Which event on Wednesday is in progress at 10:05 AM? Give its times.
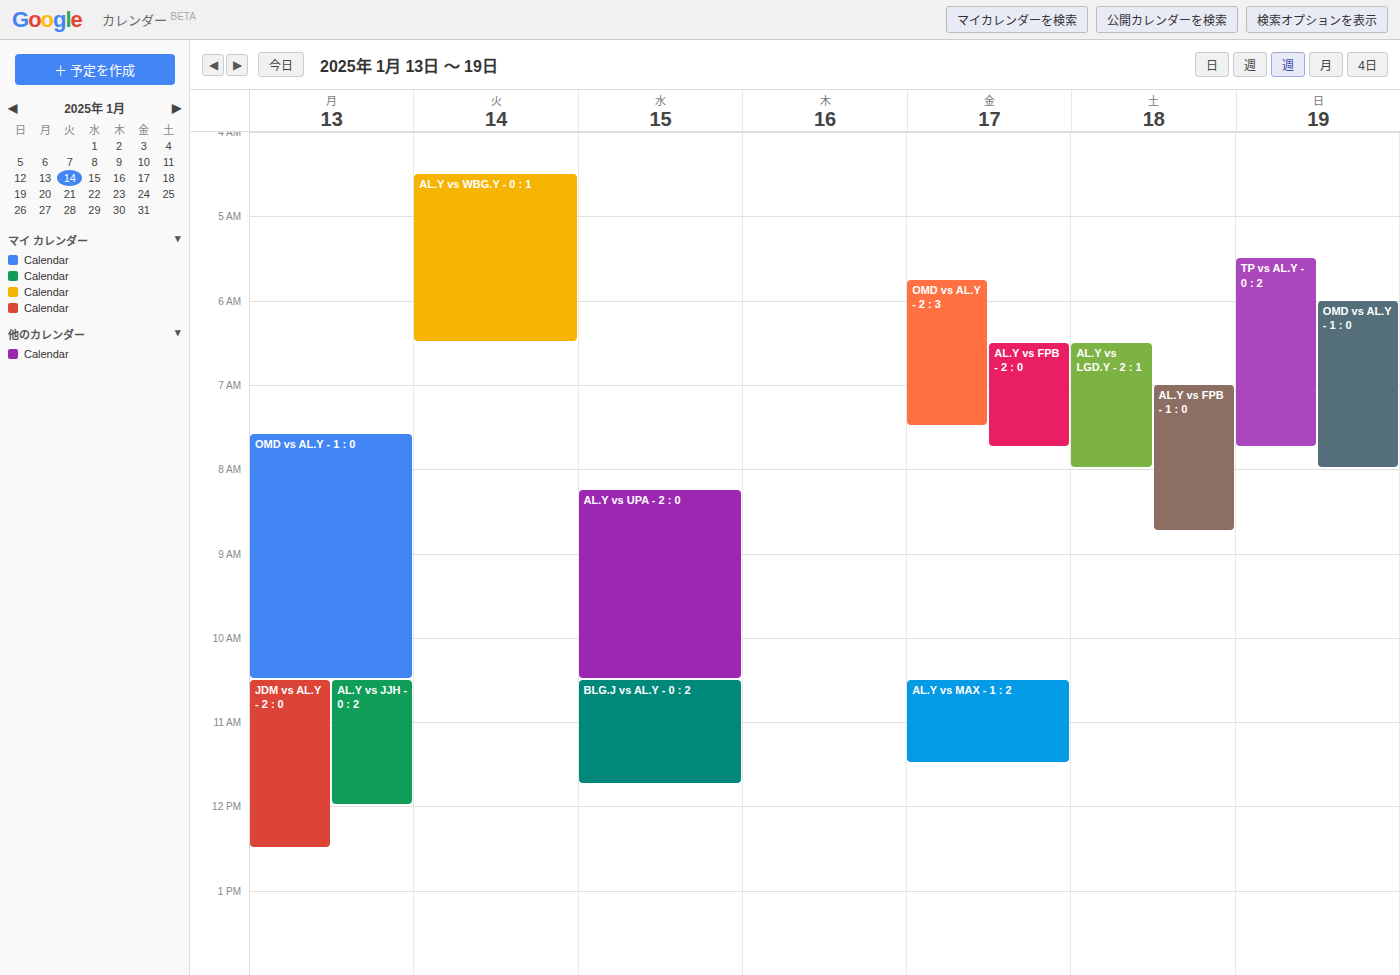
"AL.Y vs UPA - 2 : 0", 8:15 AM to 10:30 AM